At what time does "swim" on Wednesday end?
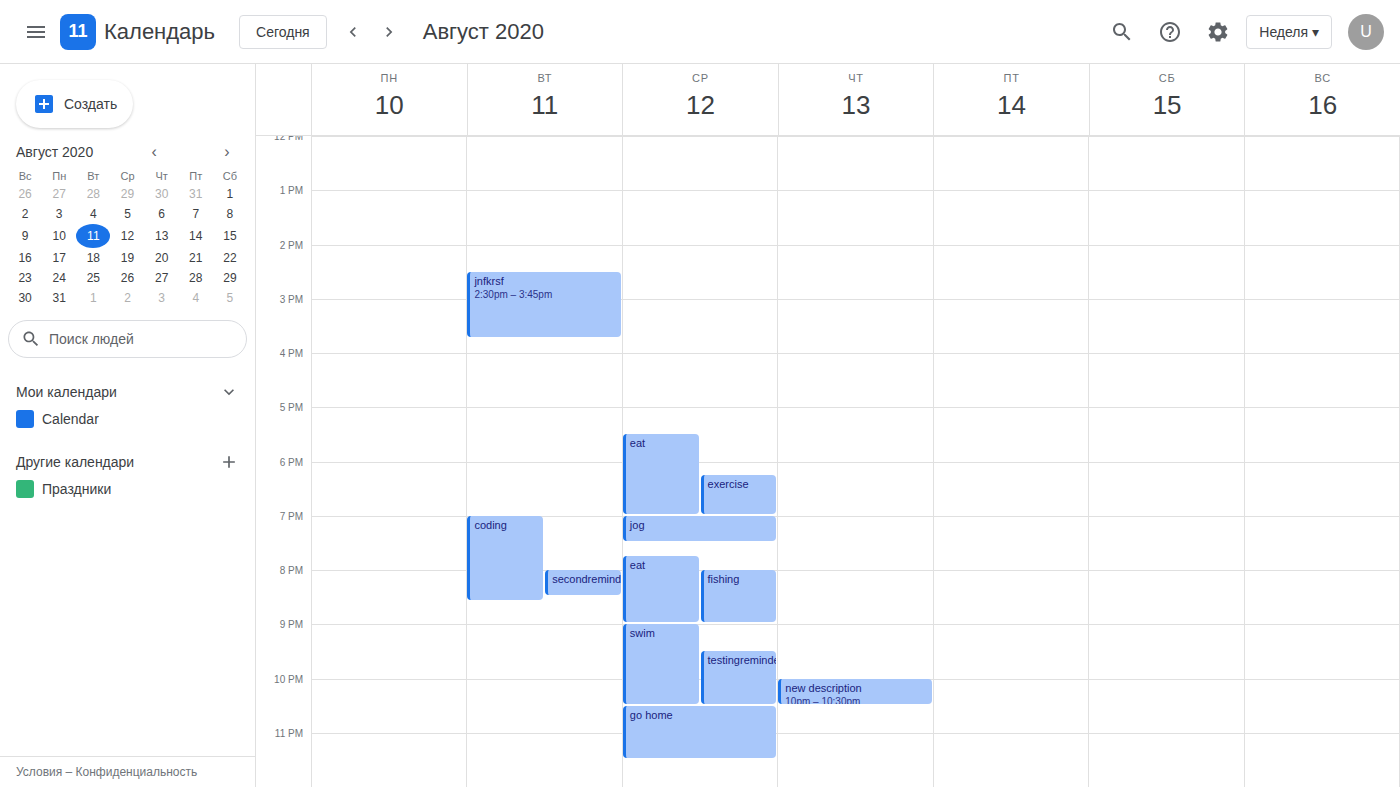
10:30 PM